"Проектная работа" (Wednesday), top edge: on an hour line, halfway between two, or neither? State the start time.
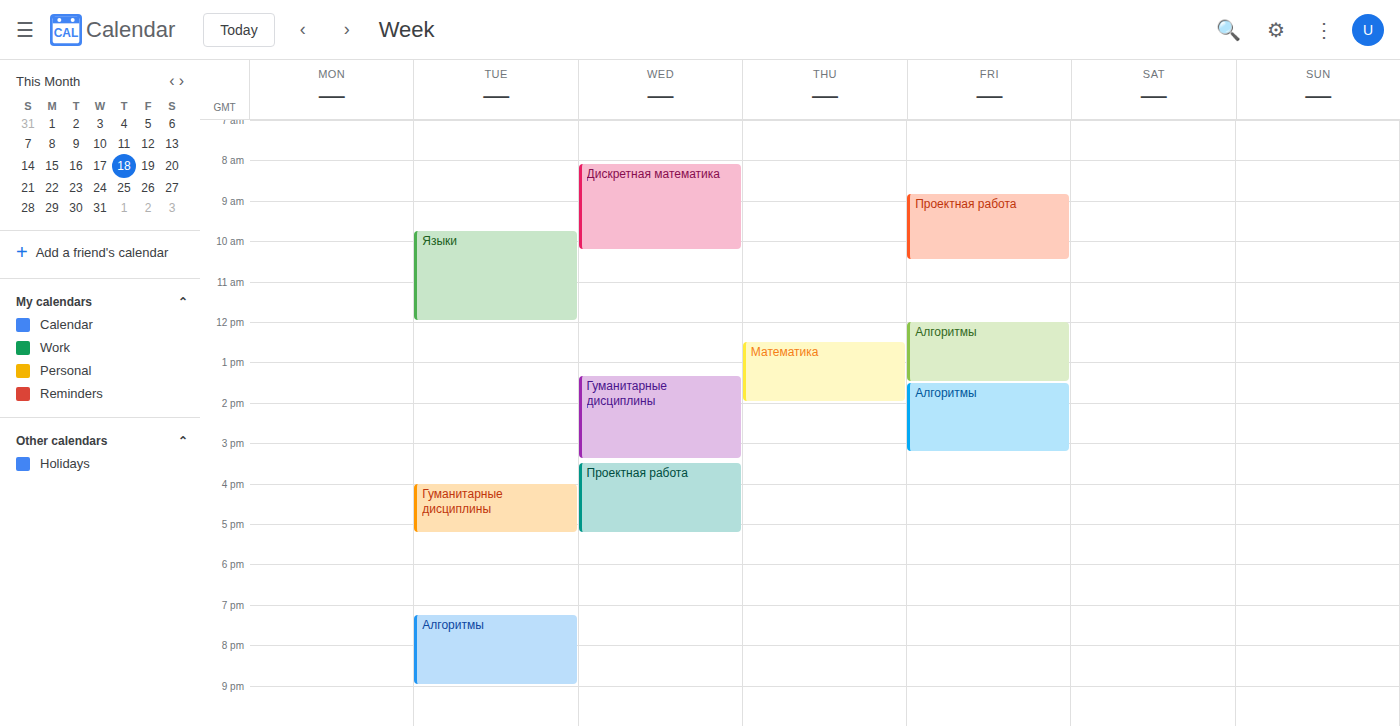
3:30 PM -- halfway between the 3 PM and 4 PM lines.